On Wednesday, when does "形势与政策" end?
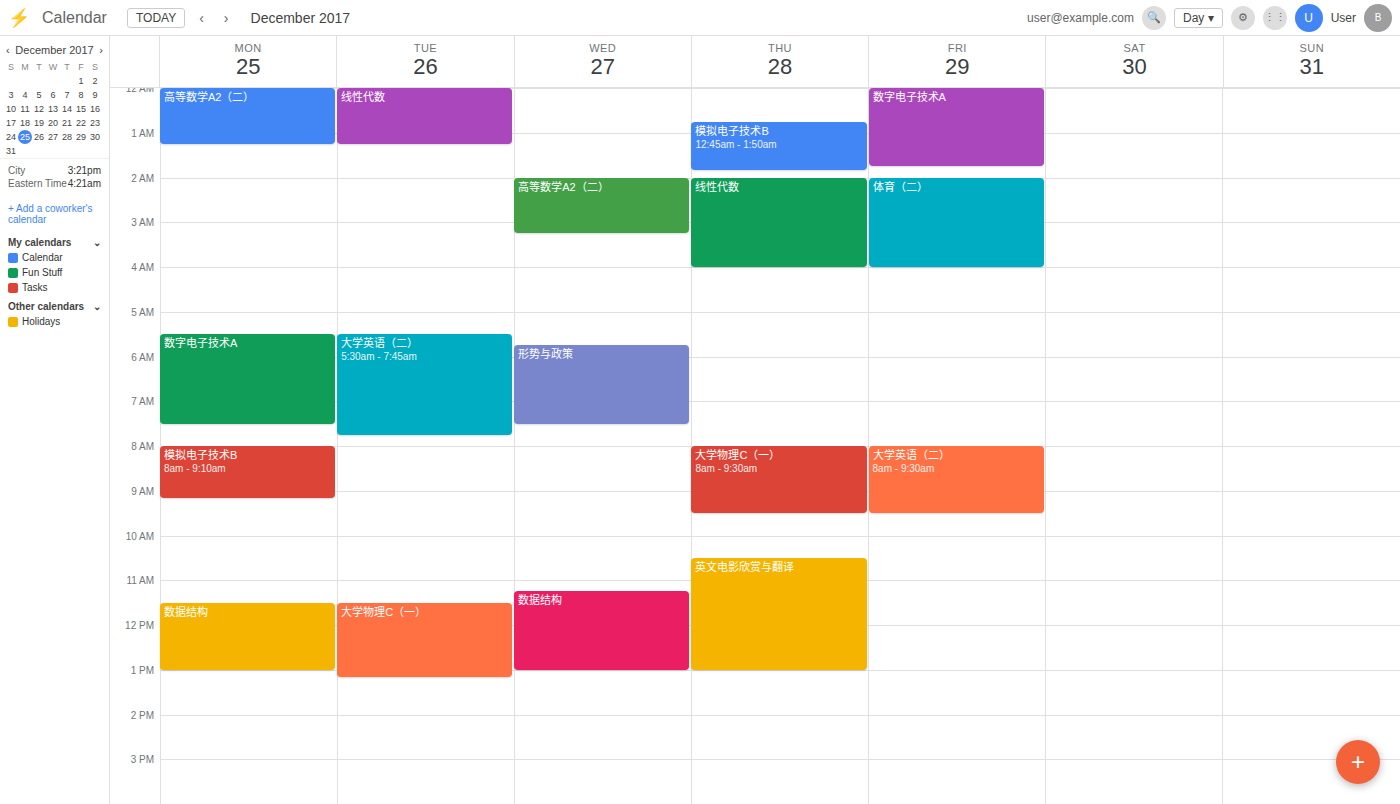
7:30 AM